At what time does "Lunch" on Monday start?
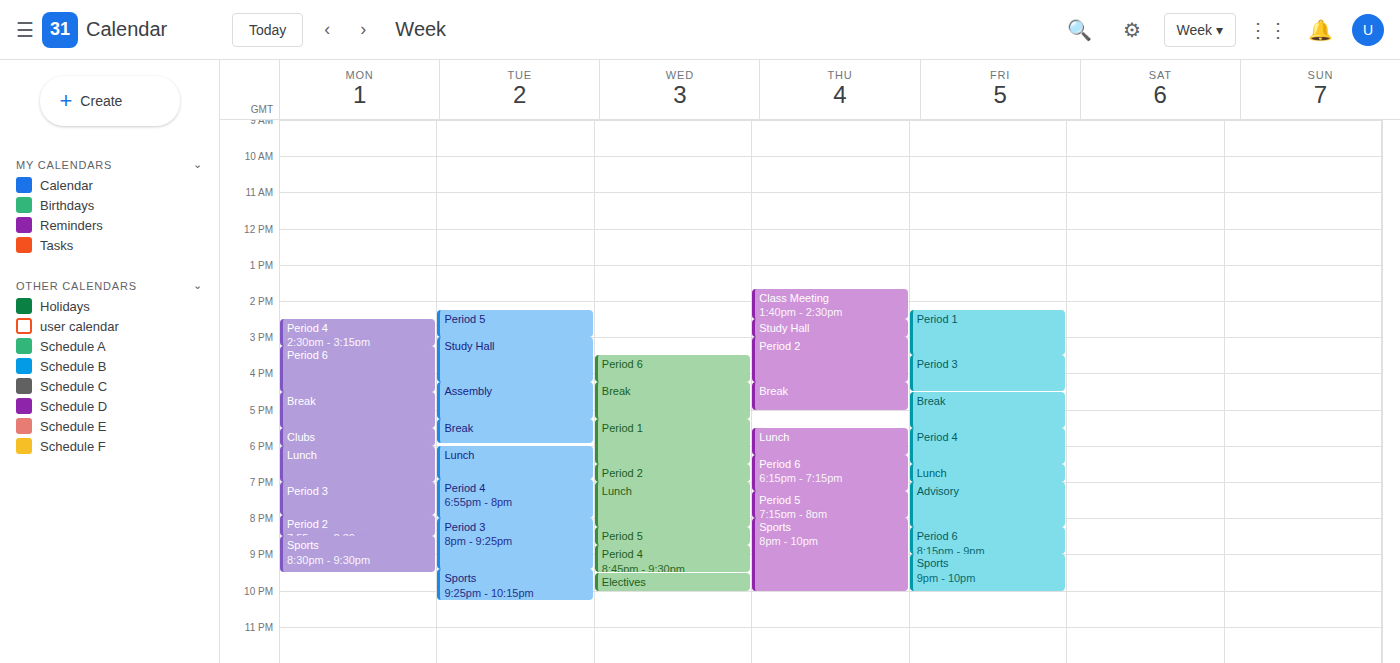
6:00 PM